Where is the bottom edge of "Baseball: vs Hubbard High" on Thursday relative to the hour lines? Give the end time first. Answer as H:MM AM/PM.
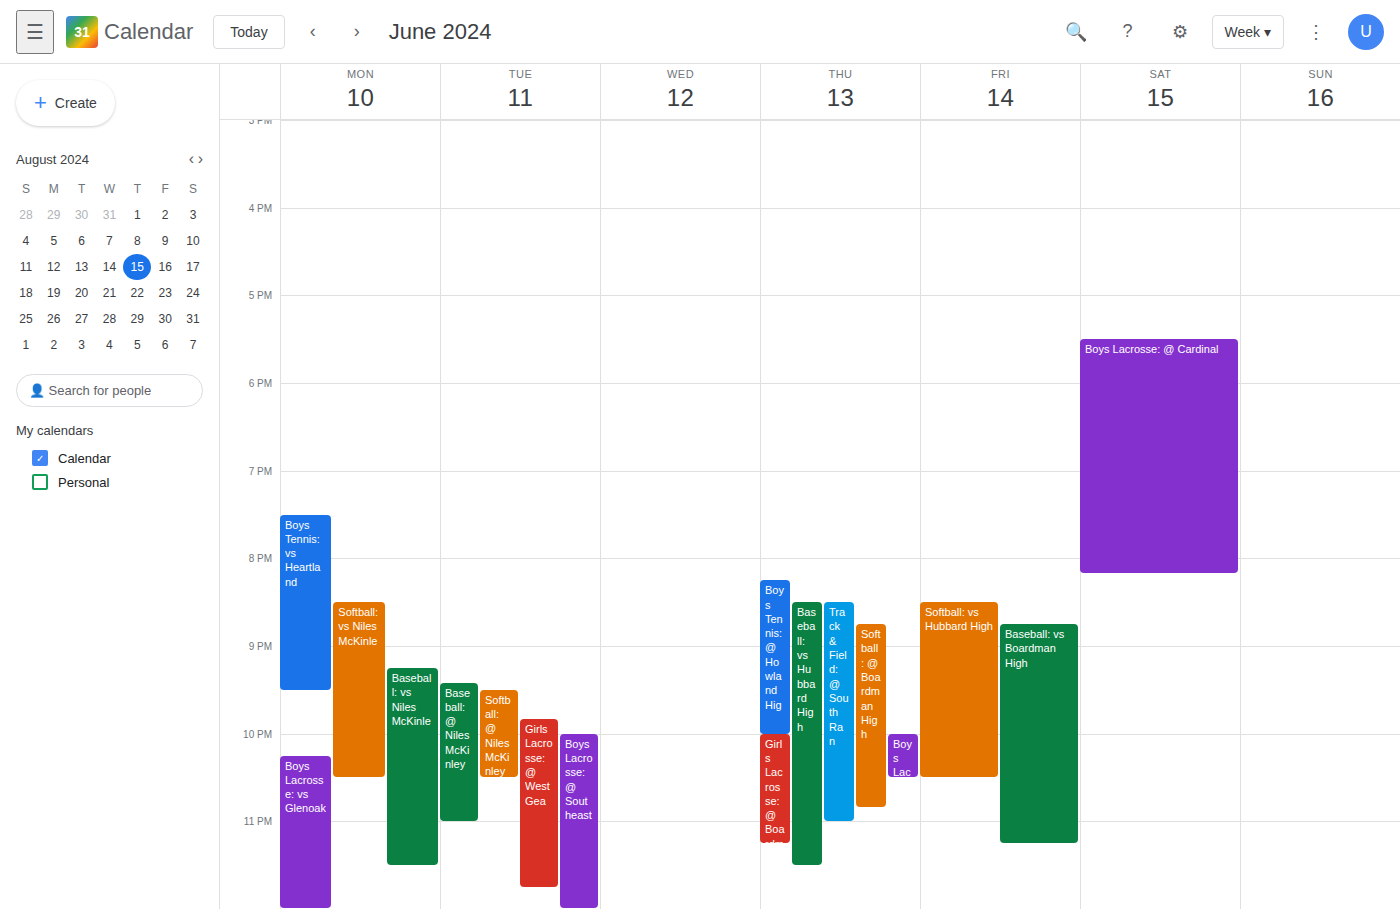
11:30 PM -- halfway between the 11 PM and 12 AM lines.